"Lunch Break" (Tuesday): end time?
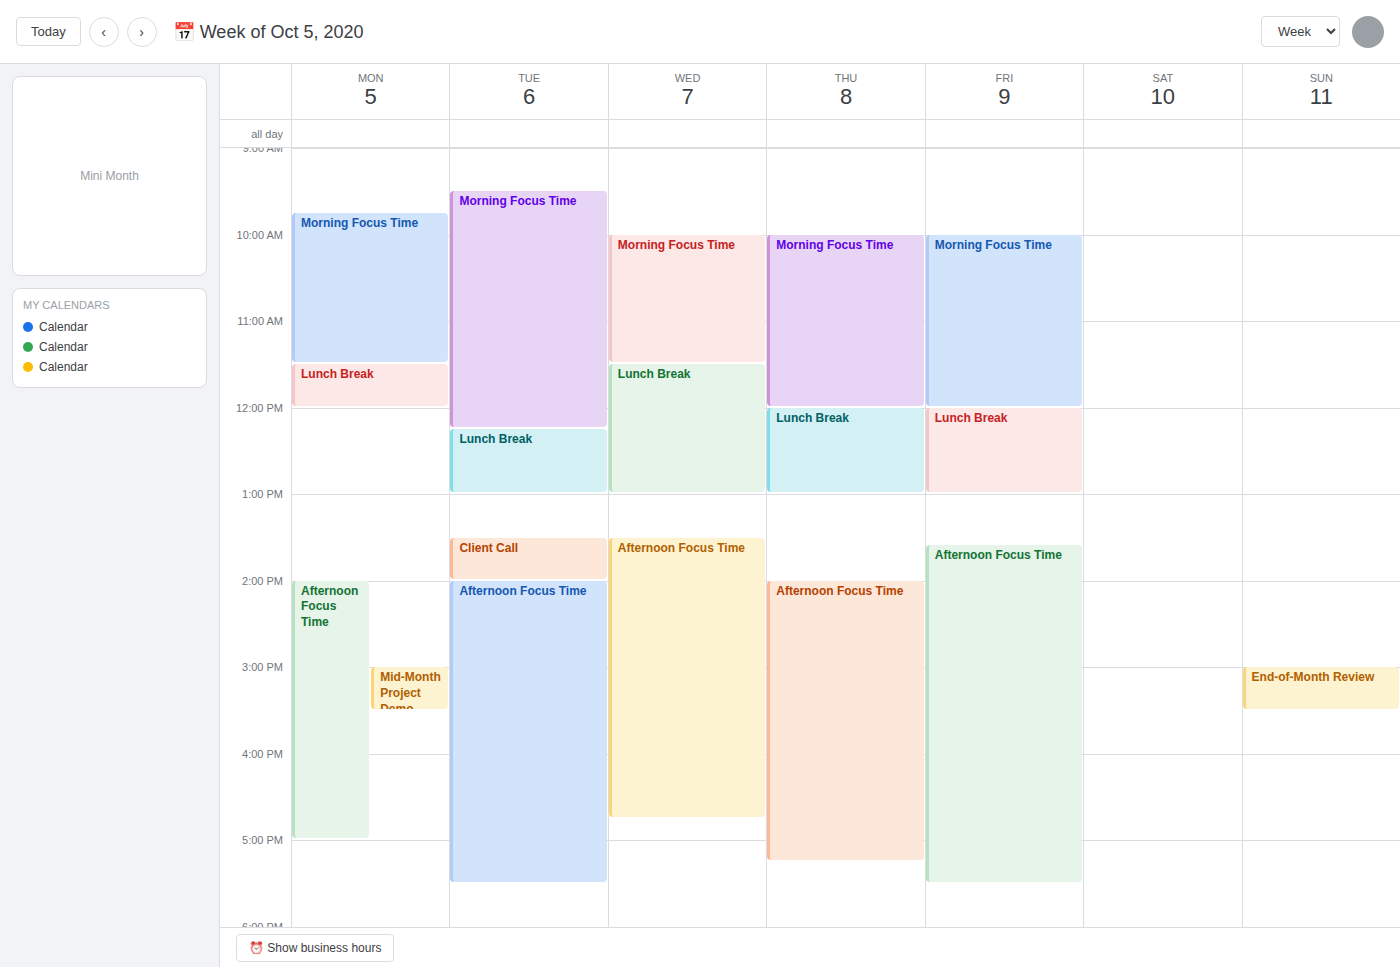
1:00 PM